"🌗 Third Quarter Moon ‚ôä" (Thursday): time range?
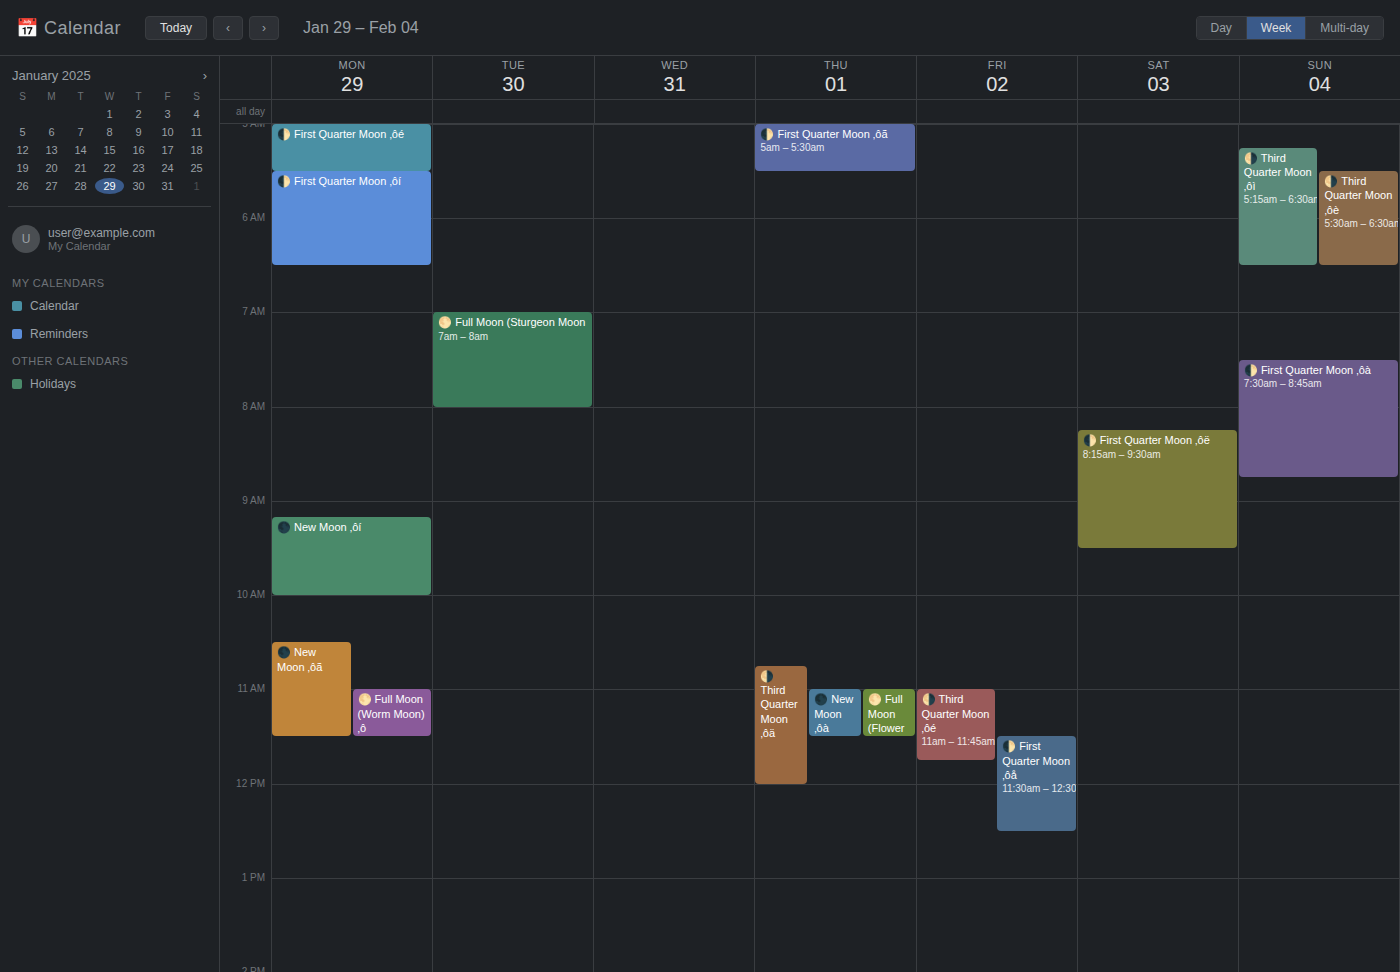
10:45 AM to 12:00 PM